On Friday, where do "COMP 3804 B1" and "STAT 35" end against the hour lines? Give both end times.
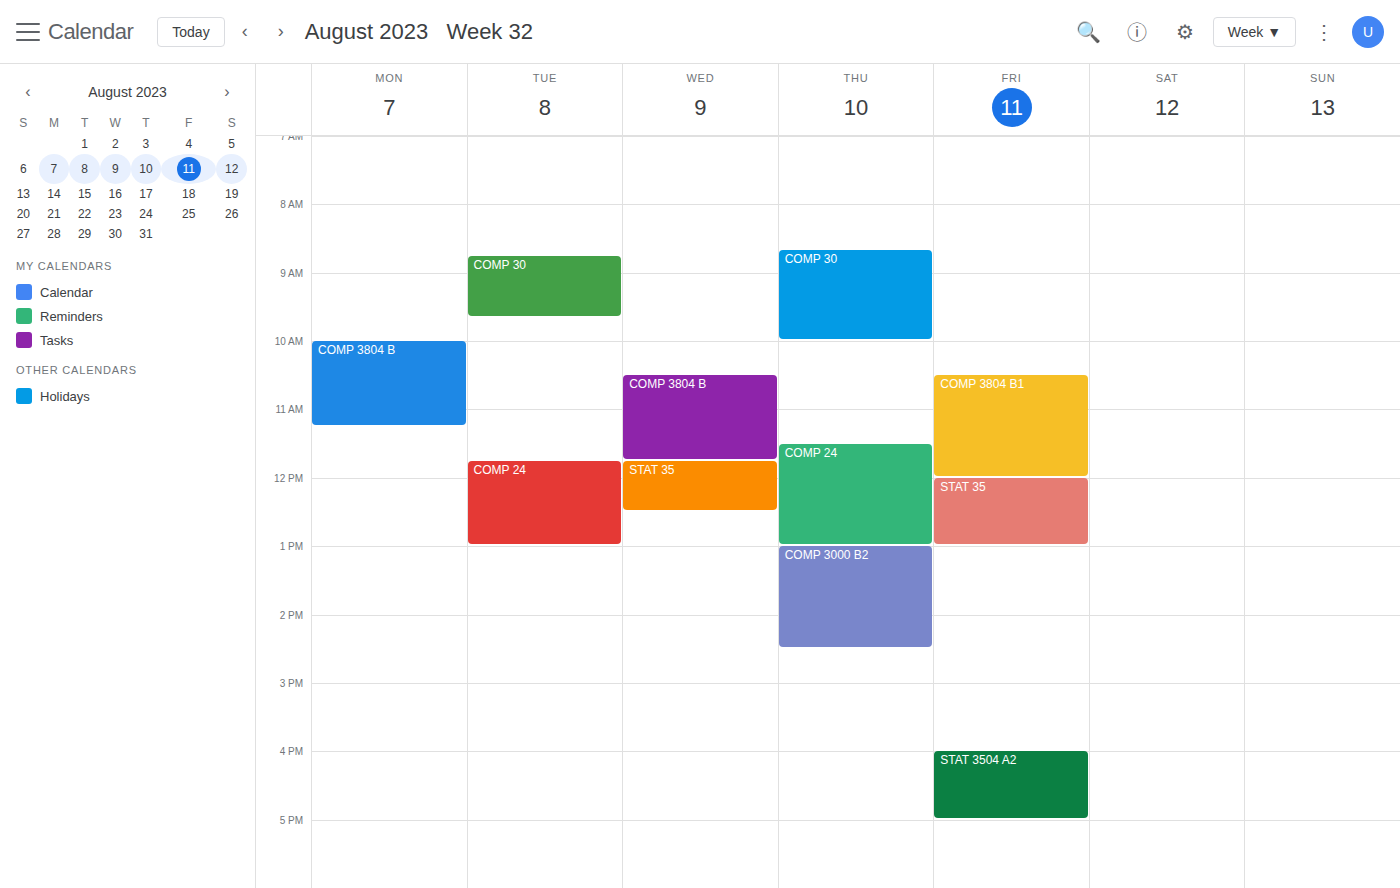
"COMP 3804 B1": 12:00 PM, exactly on the 12 PM line. "STAT 35": 1:00 PM, exactly on the 1 PM line.